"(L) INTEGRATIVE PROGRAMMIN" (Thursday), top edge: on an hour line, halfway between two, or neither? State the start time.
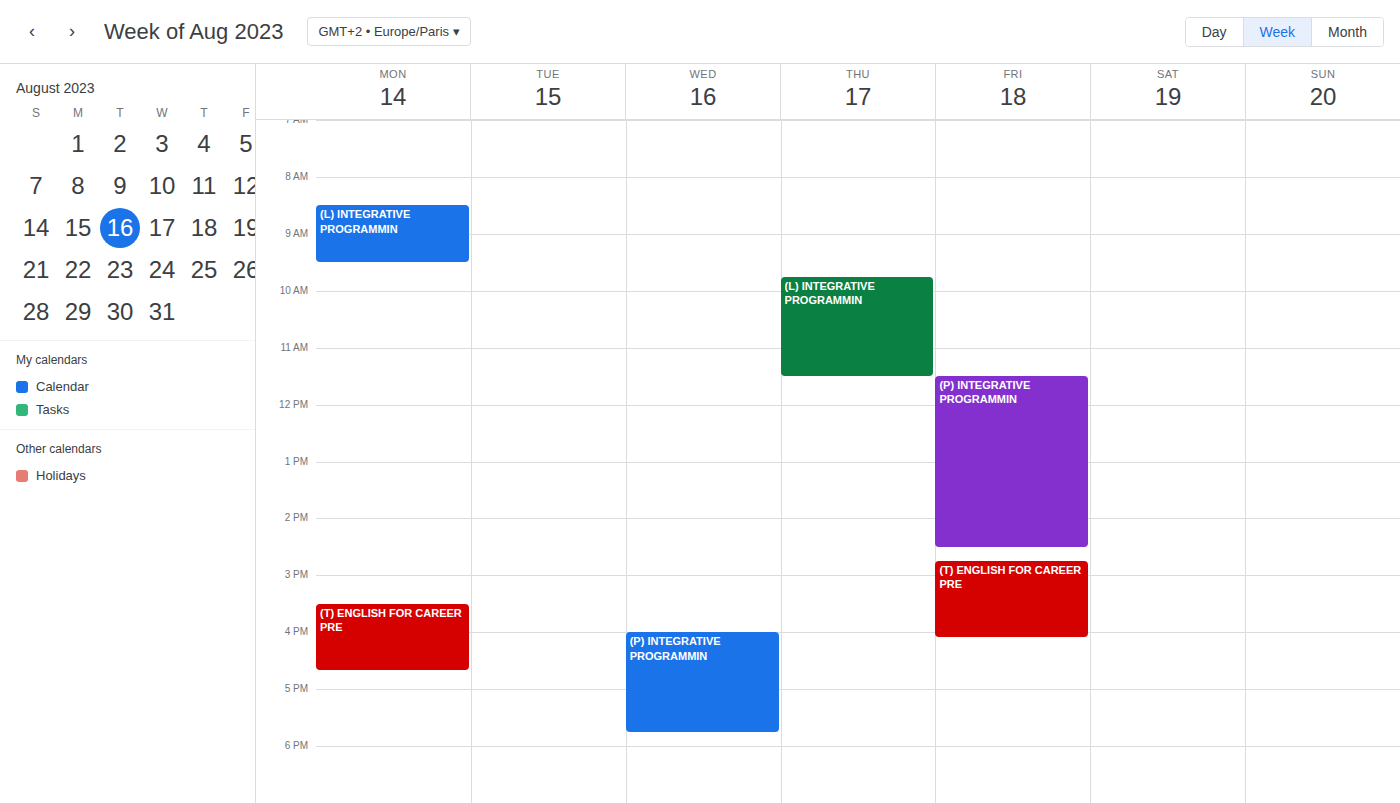
9:45 AM -- neither: three quarters of the way from the 9 AM line to the 10 AM line.